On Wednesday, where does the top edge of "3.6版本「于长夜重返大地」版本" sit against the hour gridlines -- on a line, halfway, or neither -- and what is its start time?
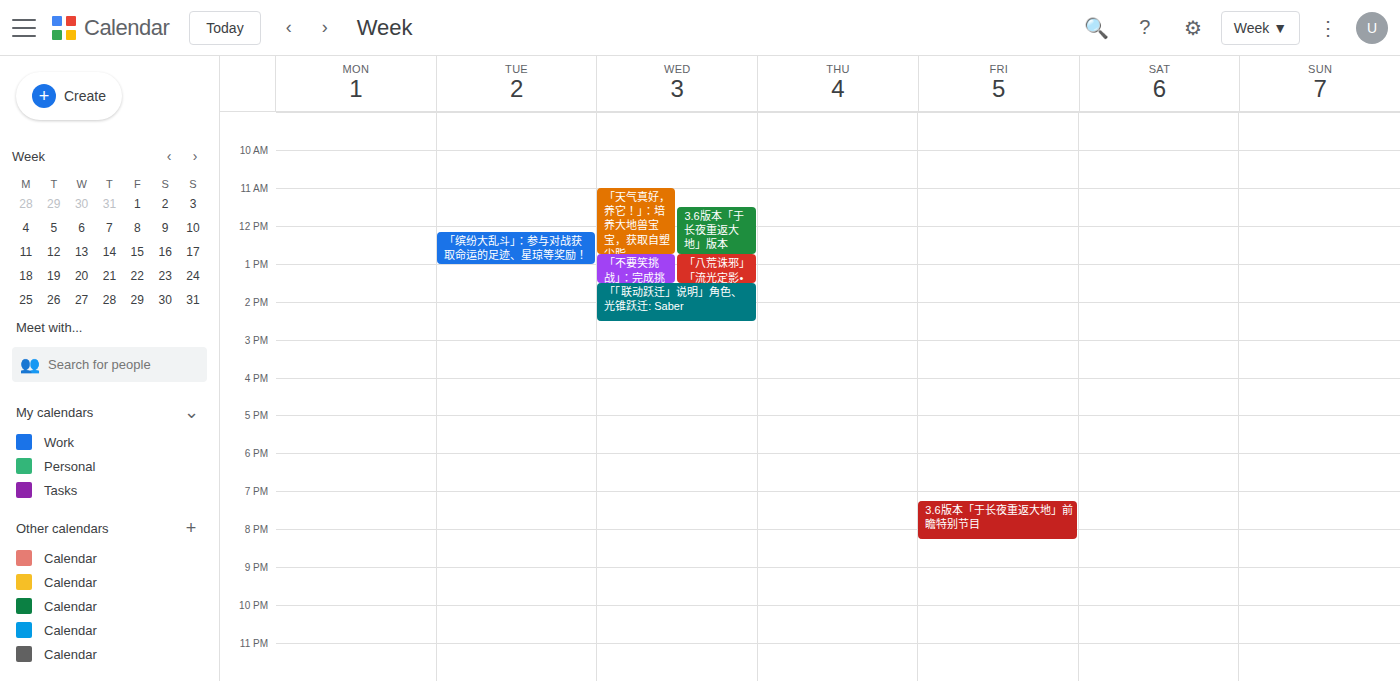
11:30 AM -- halfway between the 11 AM and 12 PM lines.